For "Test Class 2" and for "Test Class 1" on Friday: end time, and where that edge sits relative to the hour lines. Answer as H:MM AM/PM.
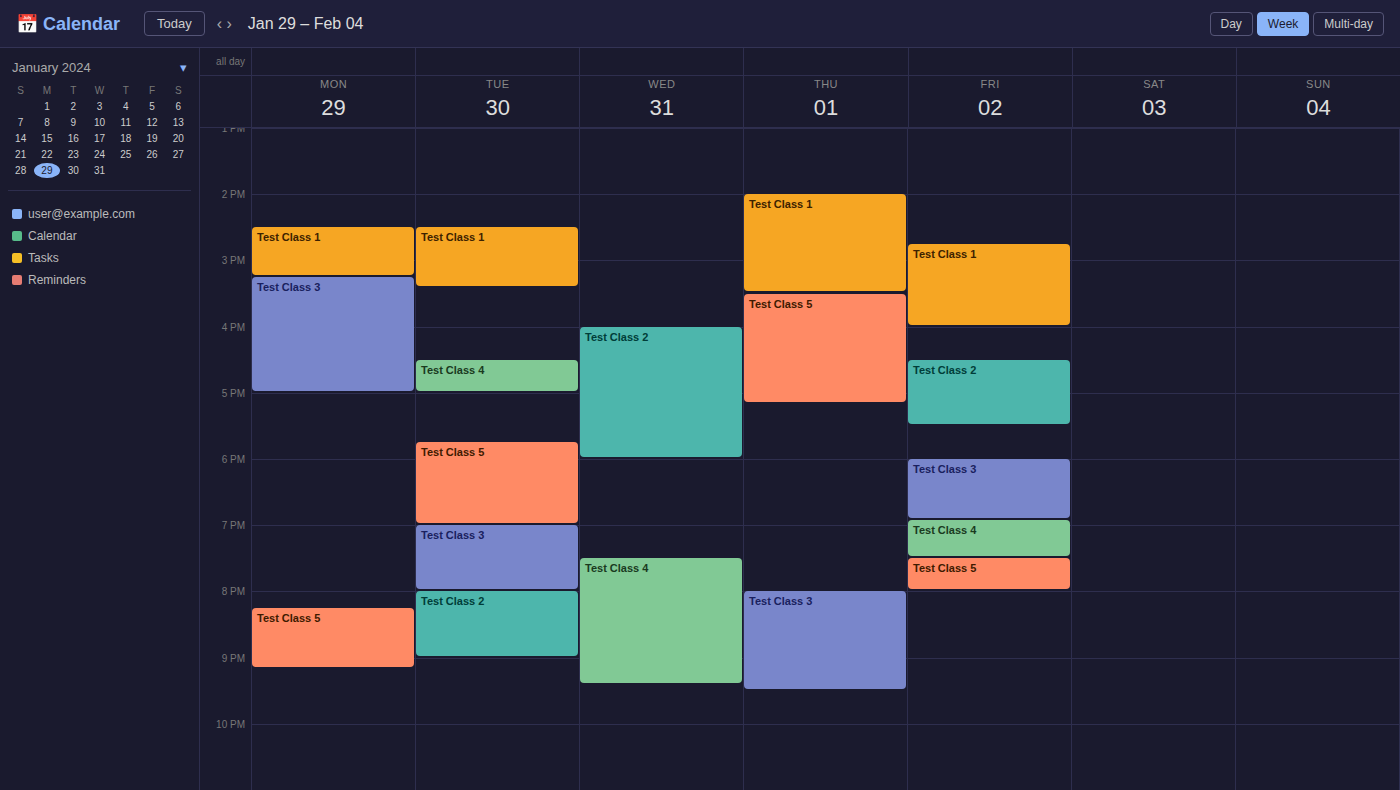
"Test Class 2": 5:30 PM, halfway between the 5 PM and 6 PM lines. "Test Class 1": 4:00 PM, exactly on the 4 PM line.